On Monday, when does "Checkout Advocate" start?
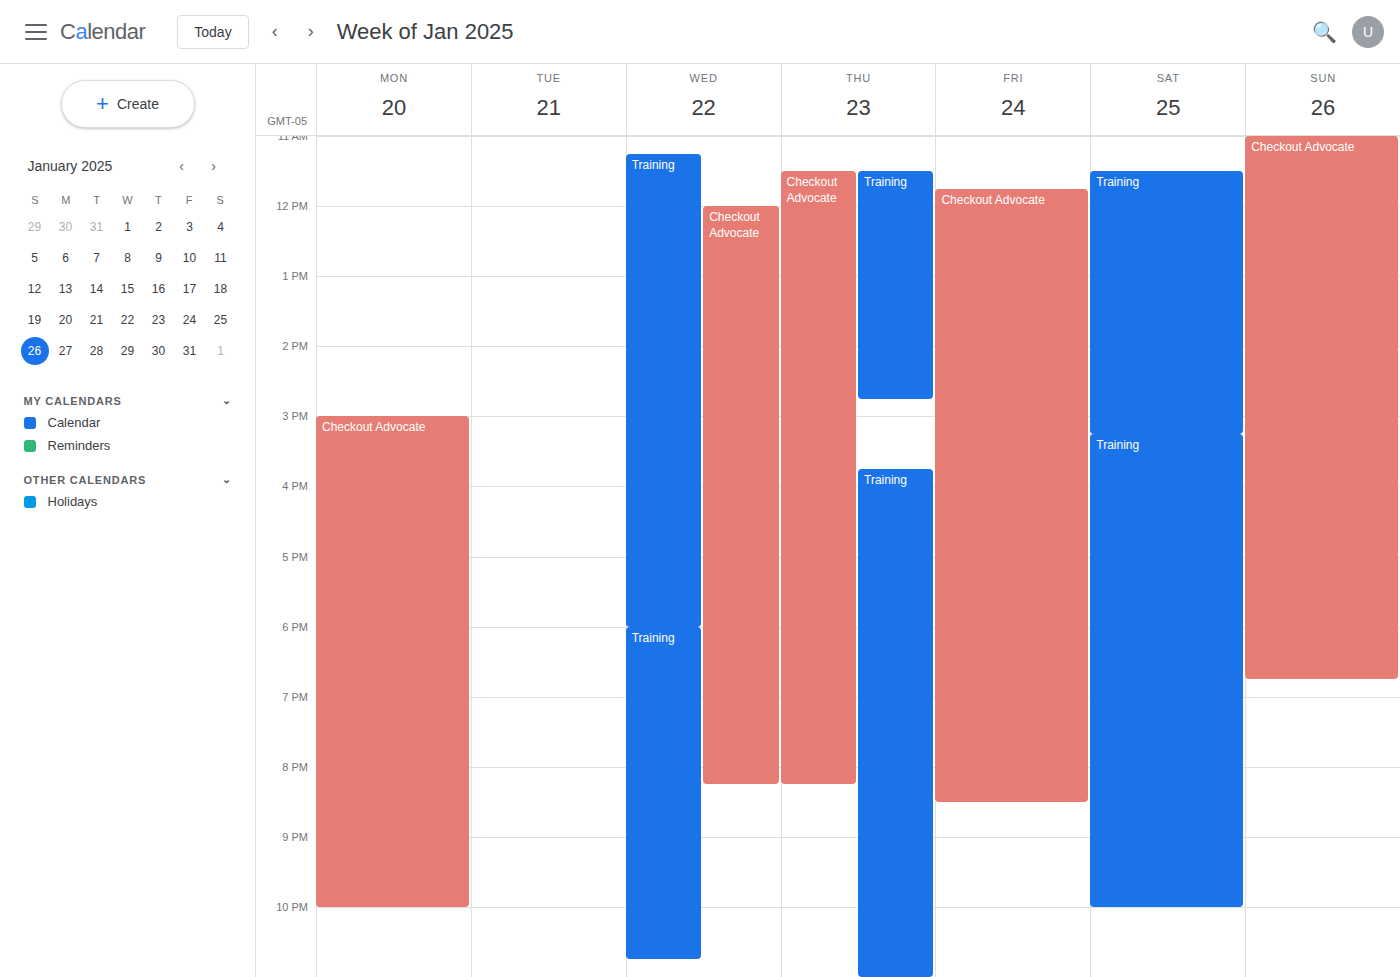
3:00 PM